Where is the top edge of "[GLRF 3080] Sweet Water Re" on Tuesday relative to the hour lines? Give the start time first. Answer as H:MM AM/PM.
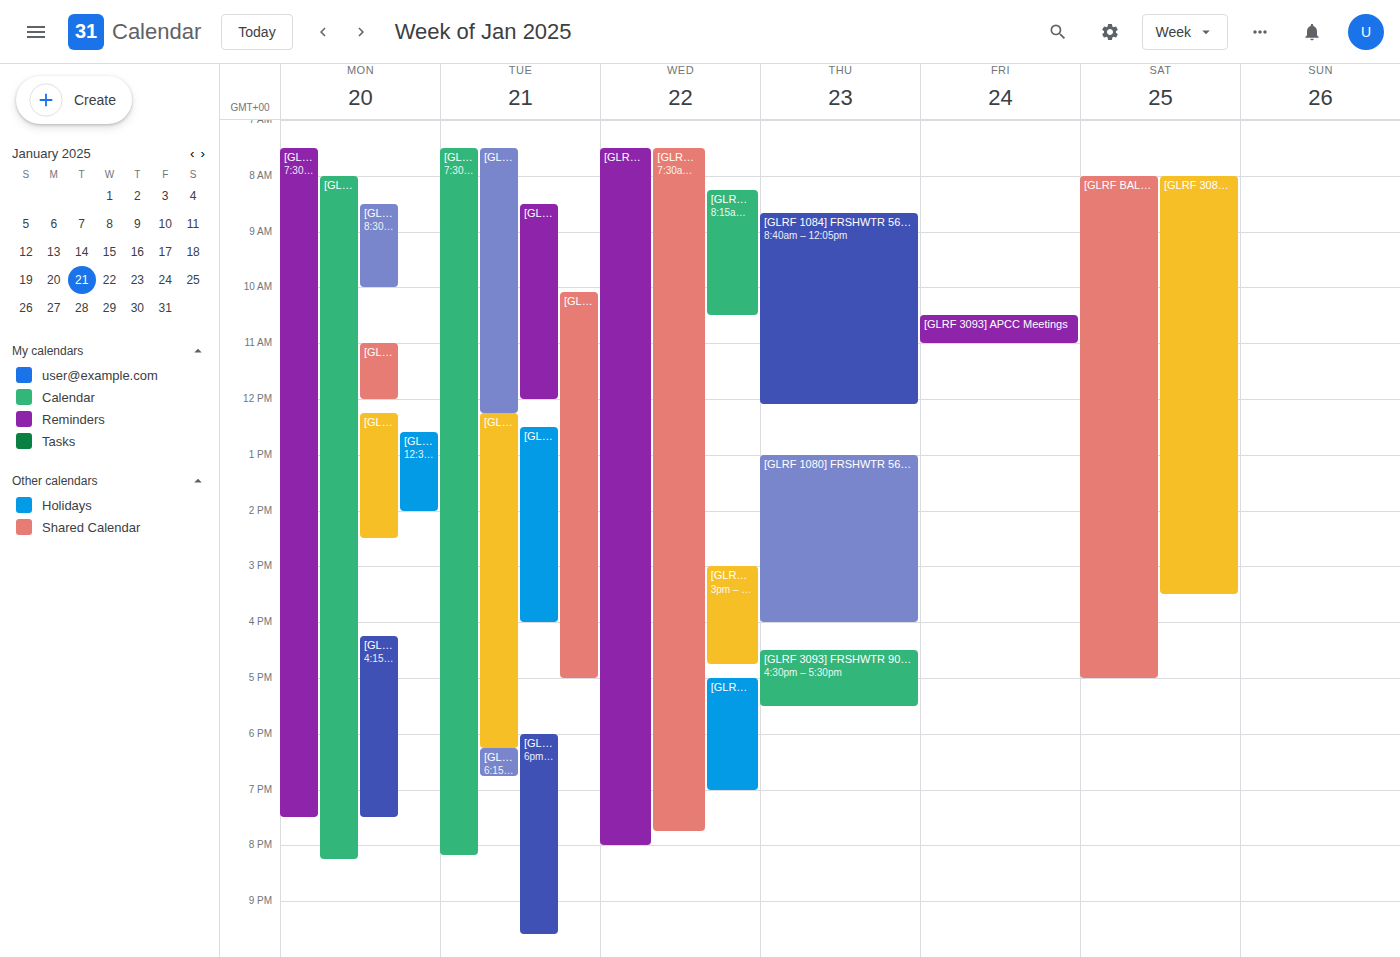
10:05 AM -- neither: 5 minutes below the 10 AM line and 55 minutes above the 11 AM line.